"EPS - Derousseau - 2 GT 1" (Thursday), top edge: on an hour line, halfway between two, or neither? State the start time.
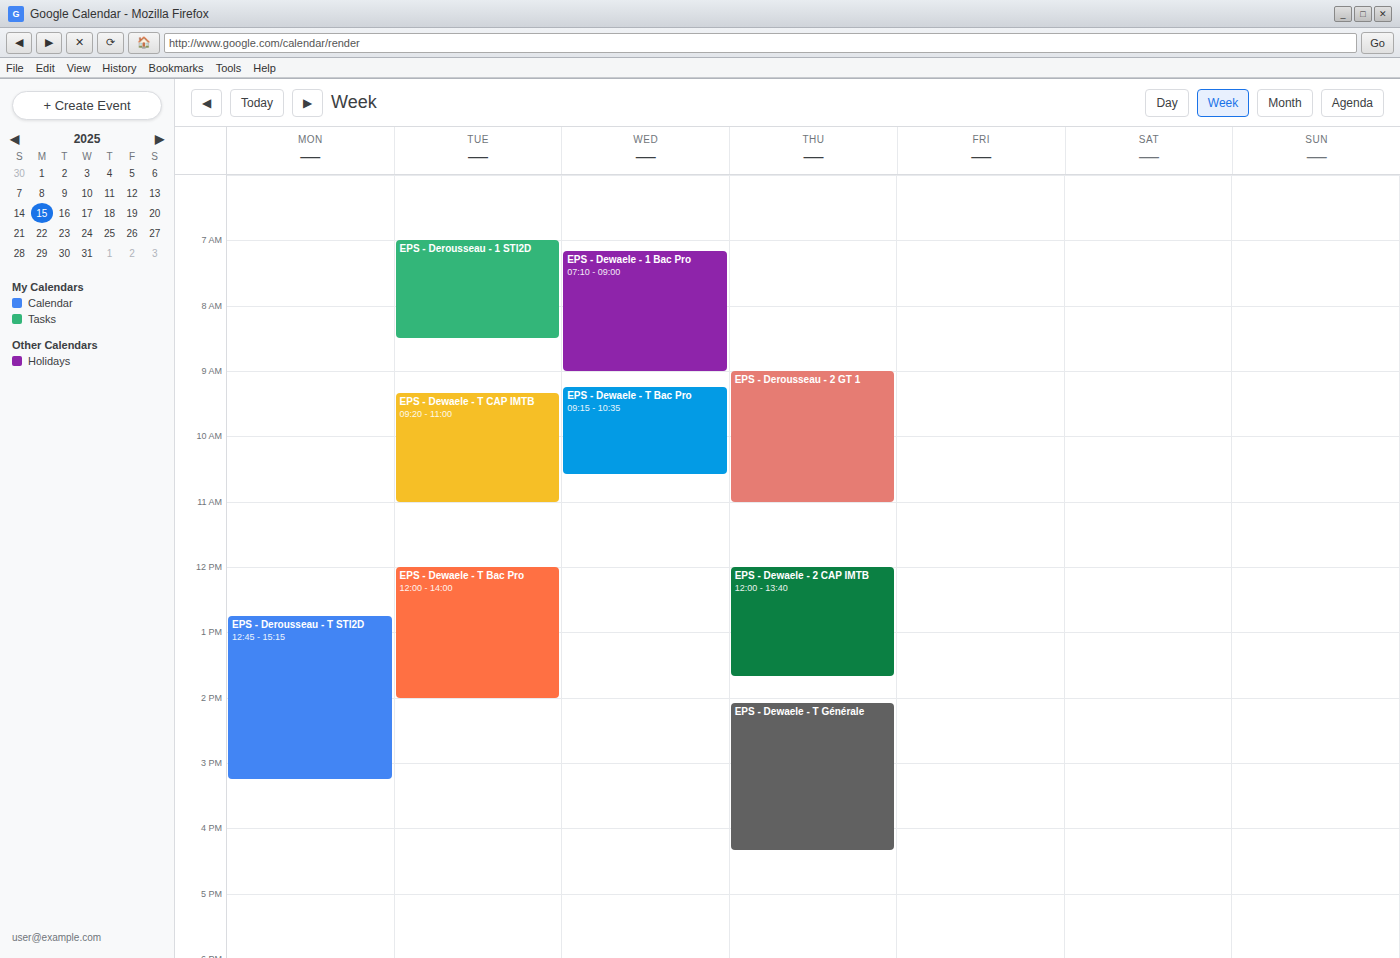
9:00 AM -- exactly on the 9 AM line.